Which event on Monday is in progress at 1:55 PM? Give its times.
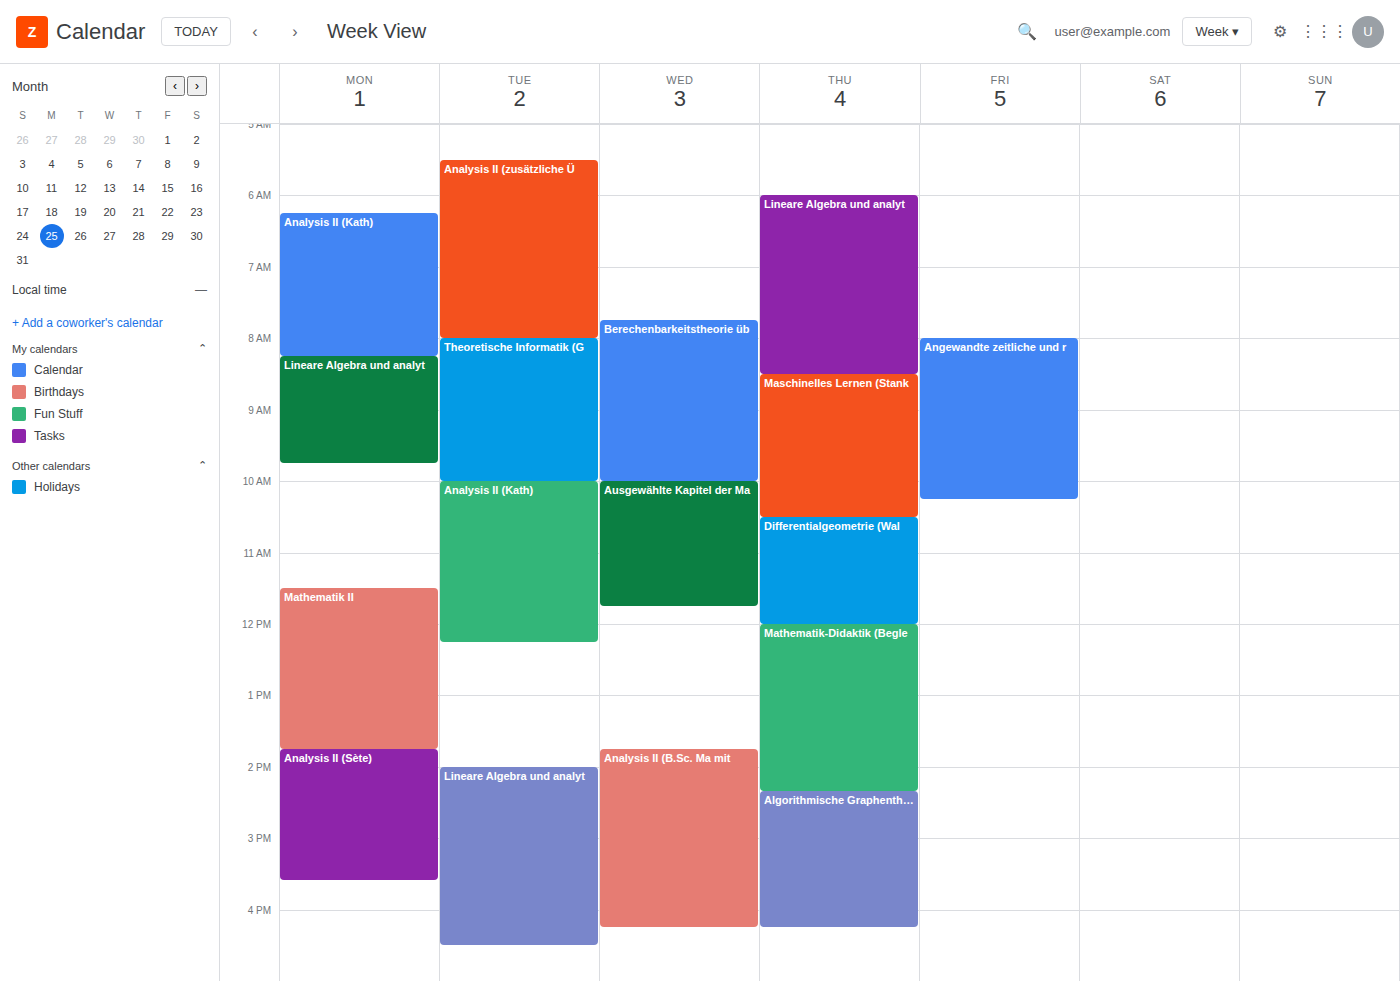
"Analysis II (Sète)", 1:45 PM to 3:35 PM